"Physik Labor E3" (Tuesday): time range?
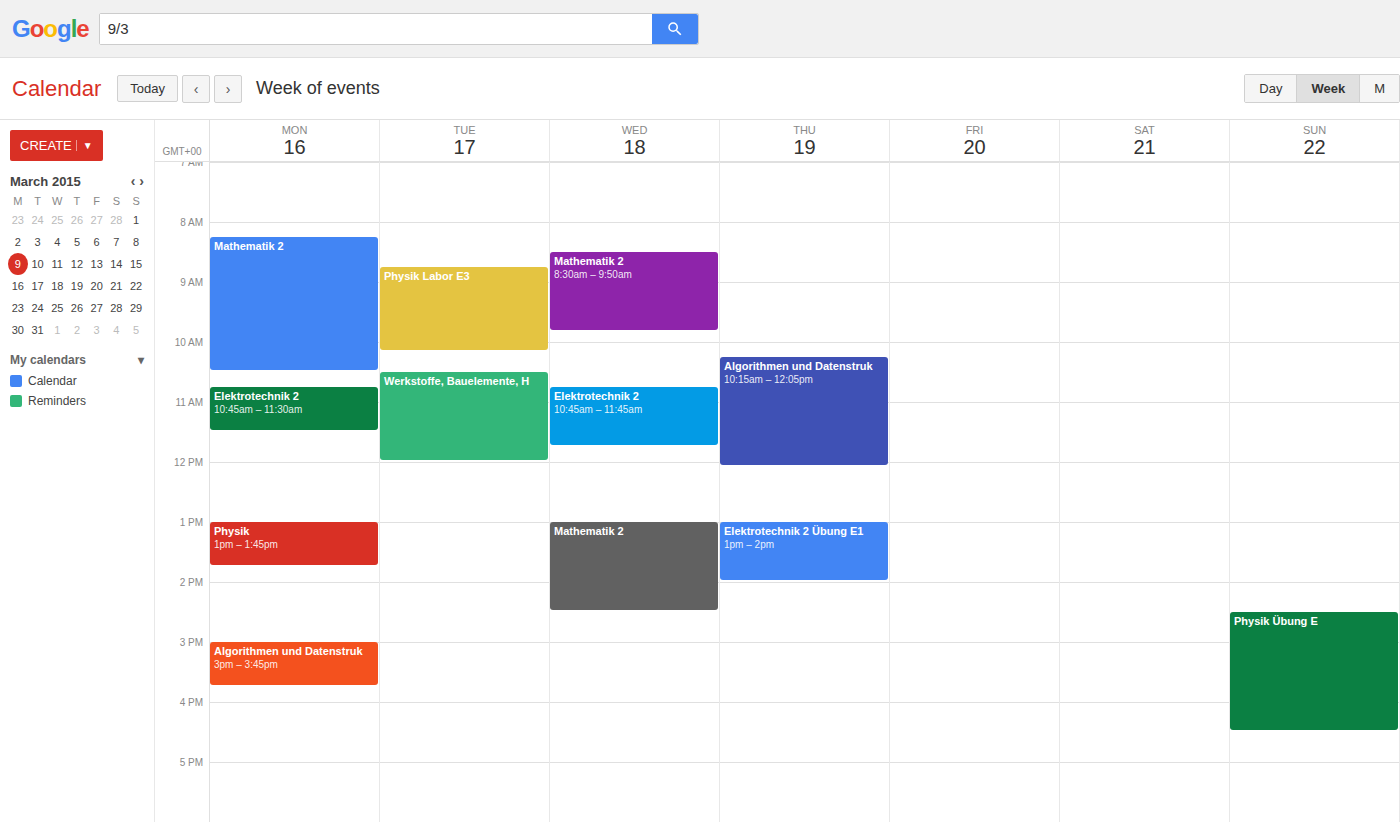
8:45 AM to 10:10 AM